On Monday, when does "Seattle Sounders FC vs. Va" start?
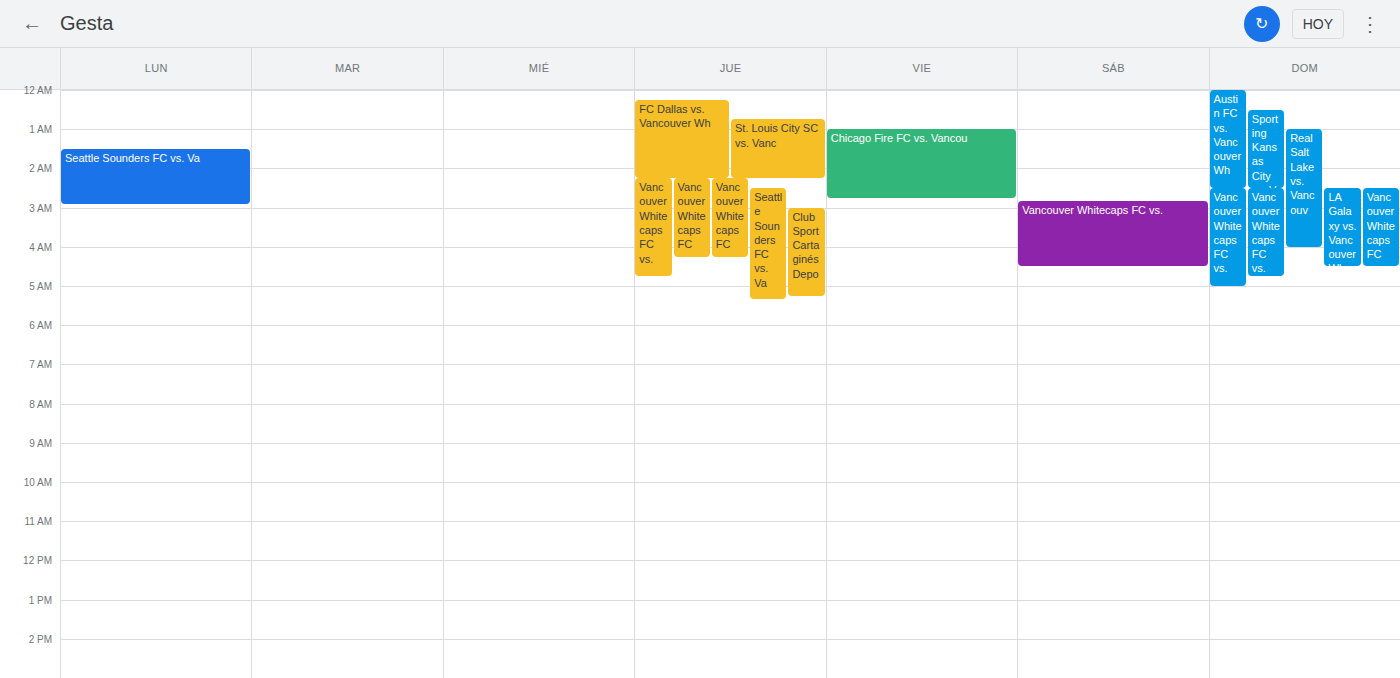
1:30 AM